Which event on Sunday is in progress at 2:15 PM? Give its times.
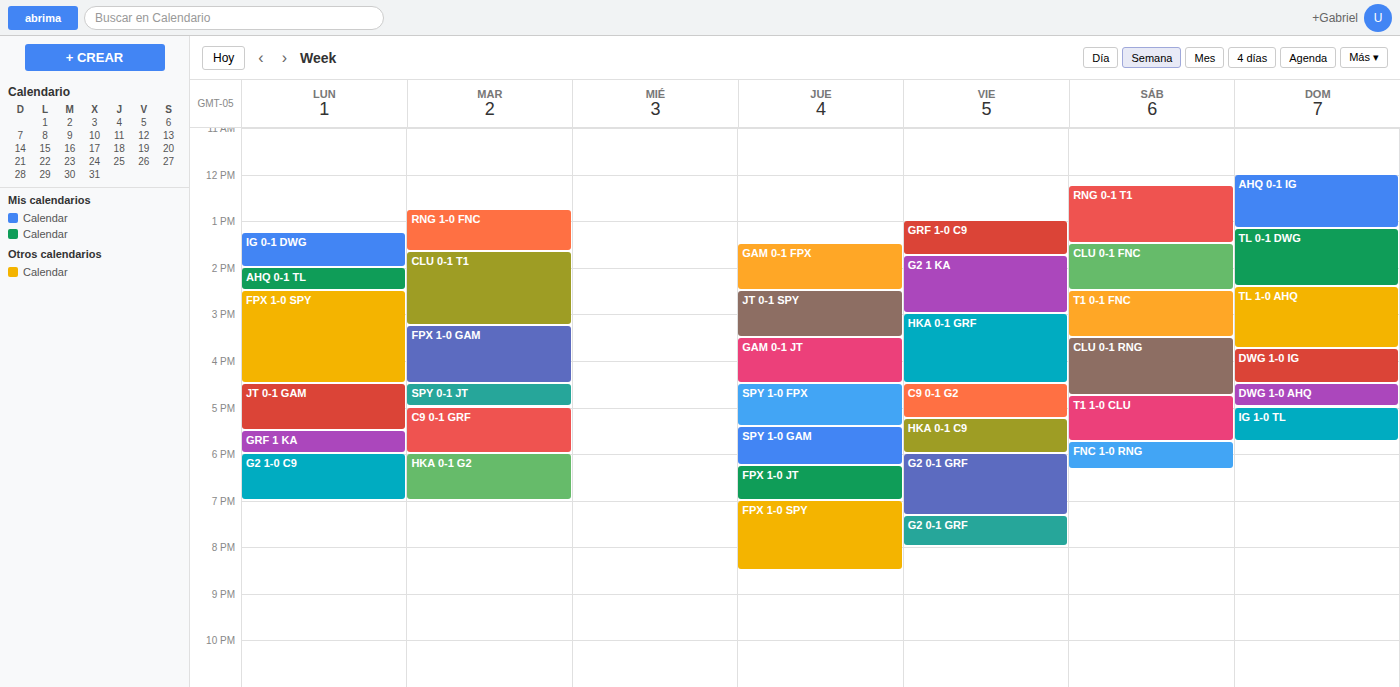
"TL 0-1 DWG", 1:10 PM to 2:25 PM